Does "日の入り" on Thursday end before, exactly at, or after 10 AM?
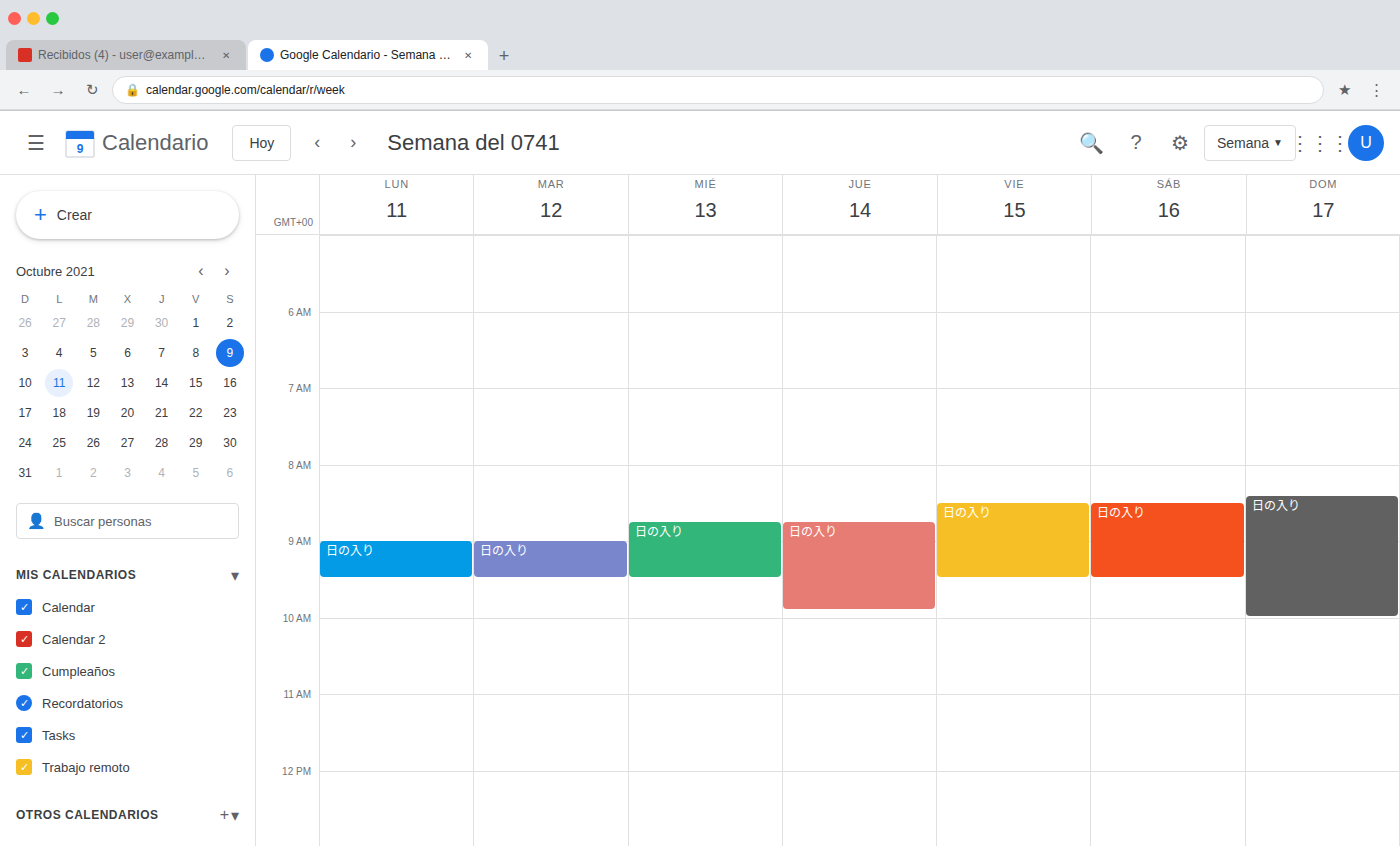
9:55 AM -- before 10 AM, 5 minutes above the 10 AM line.